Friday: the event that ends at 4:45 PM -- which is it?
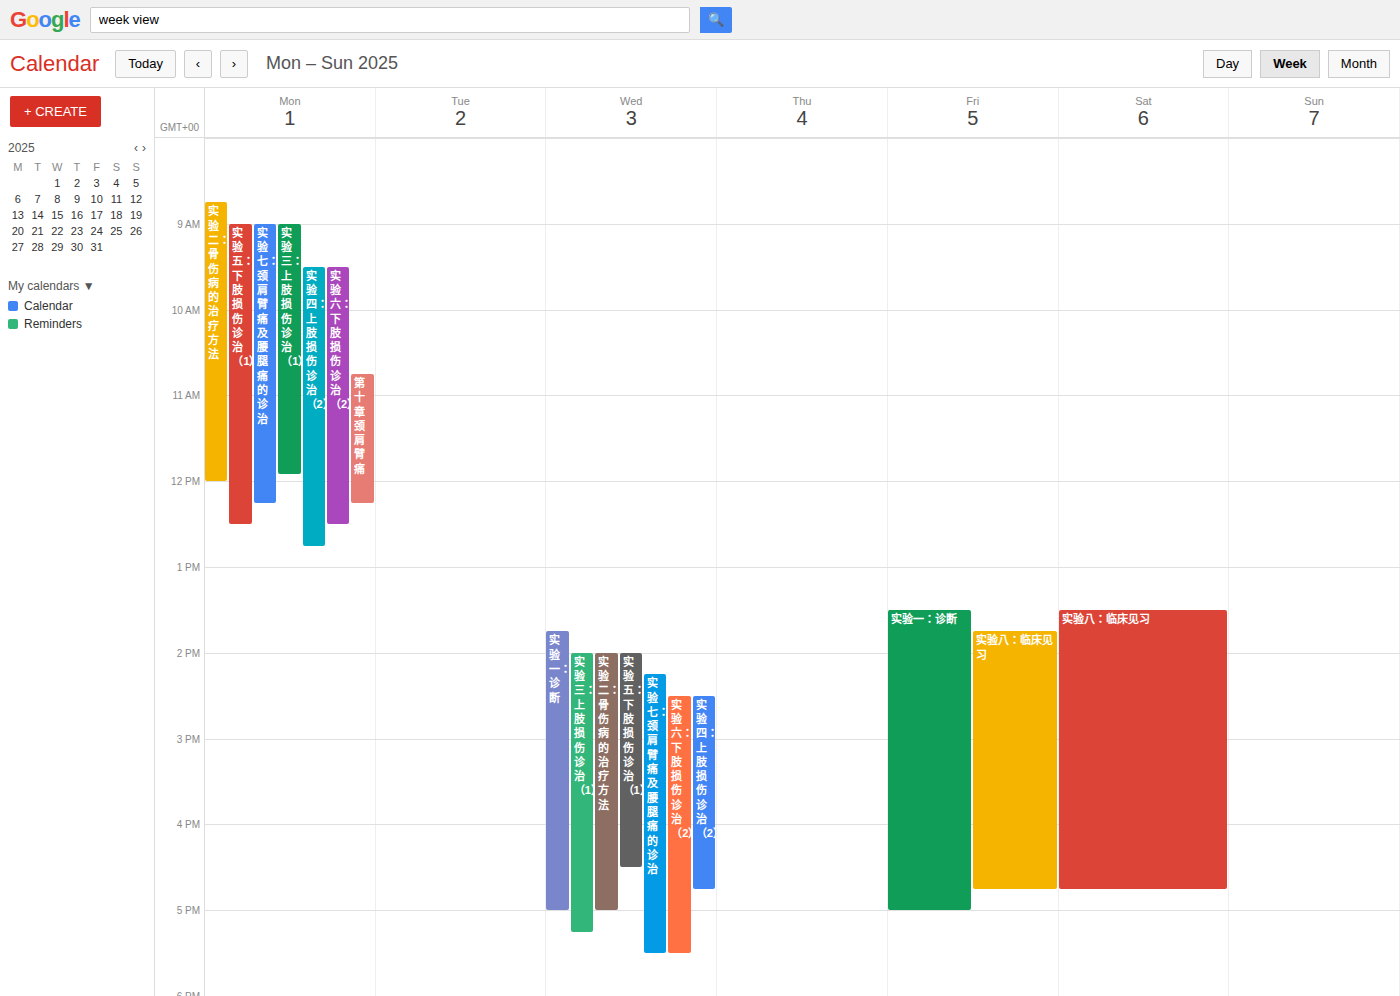
"实验八：临床见习"